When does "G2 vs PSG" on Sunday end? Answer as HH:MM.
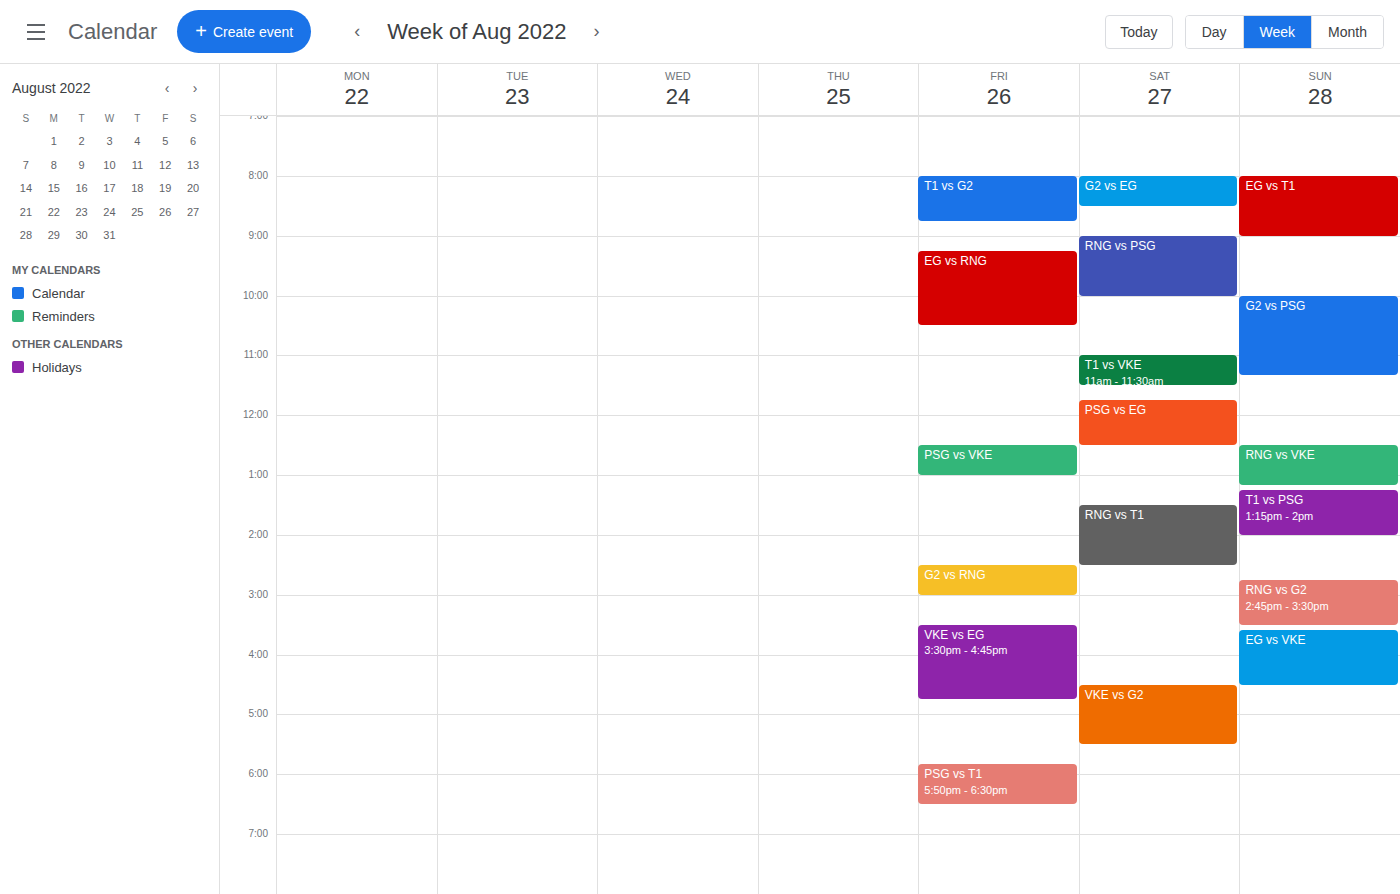
11:20